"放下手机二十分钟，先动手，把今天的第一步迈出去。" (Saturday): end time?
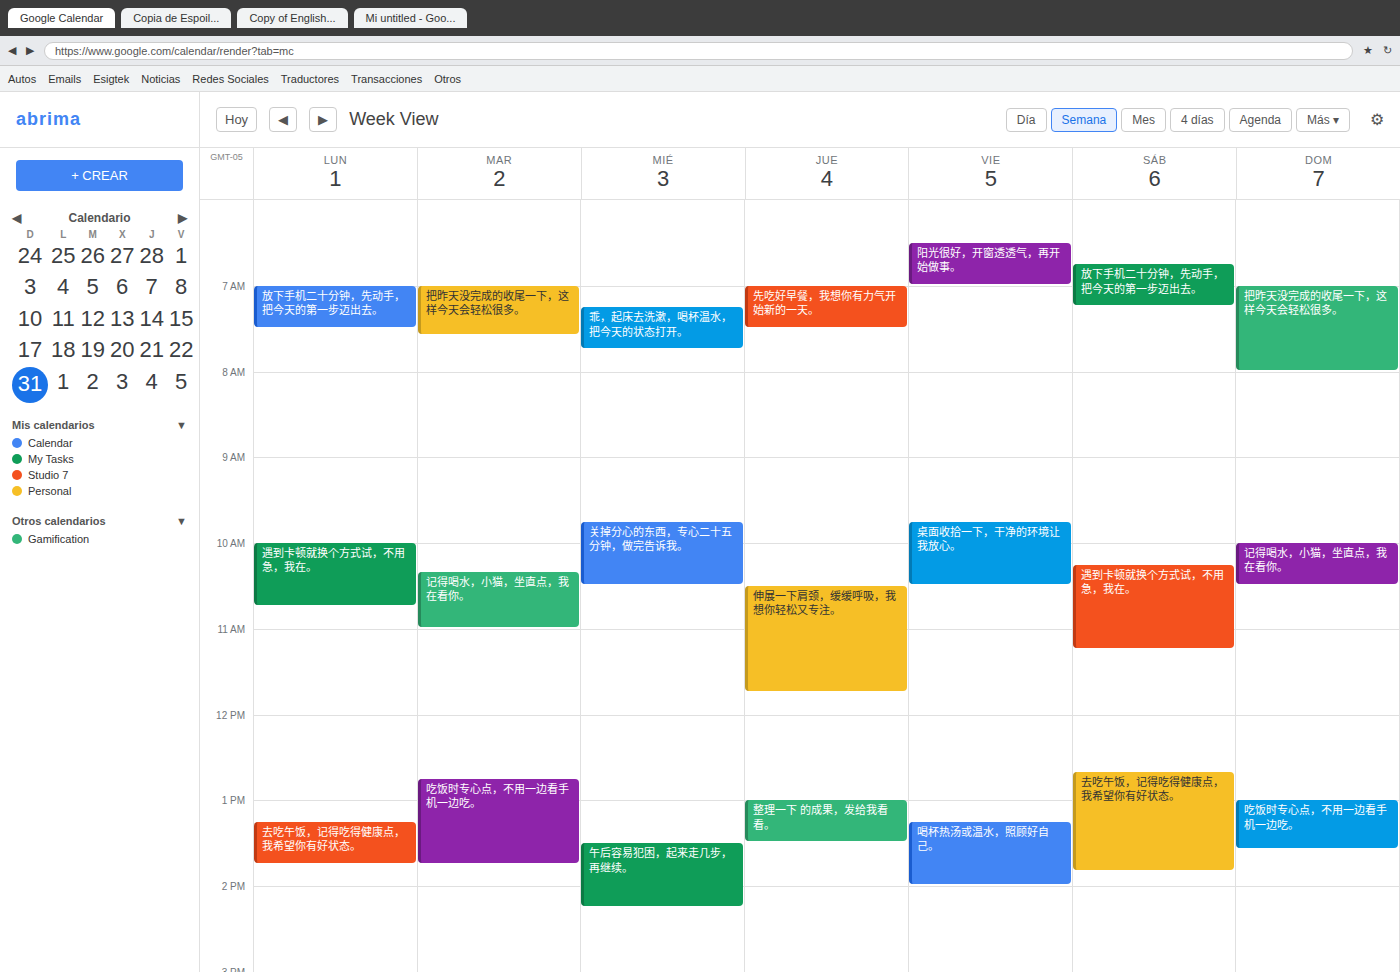
7:15 AM